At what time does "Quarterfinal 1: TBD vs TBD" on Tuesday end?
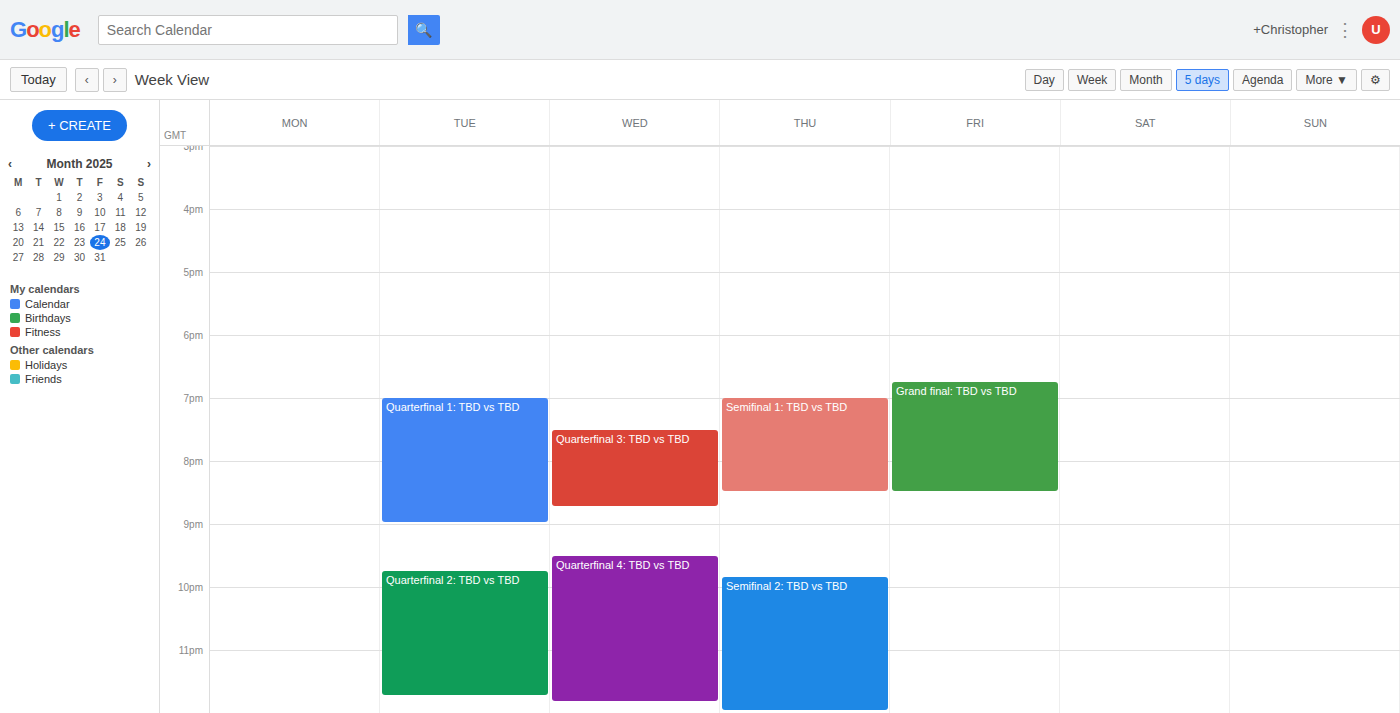
21:00